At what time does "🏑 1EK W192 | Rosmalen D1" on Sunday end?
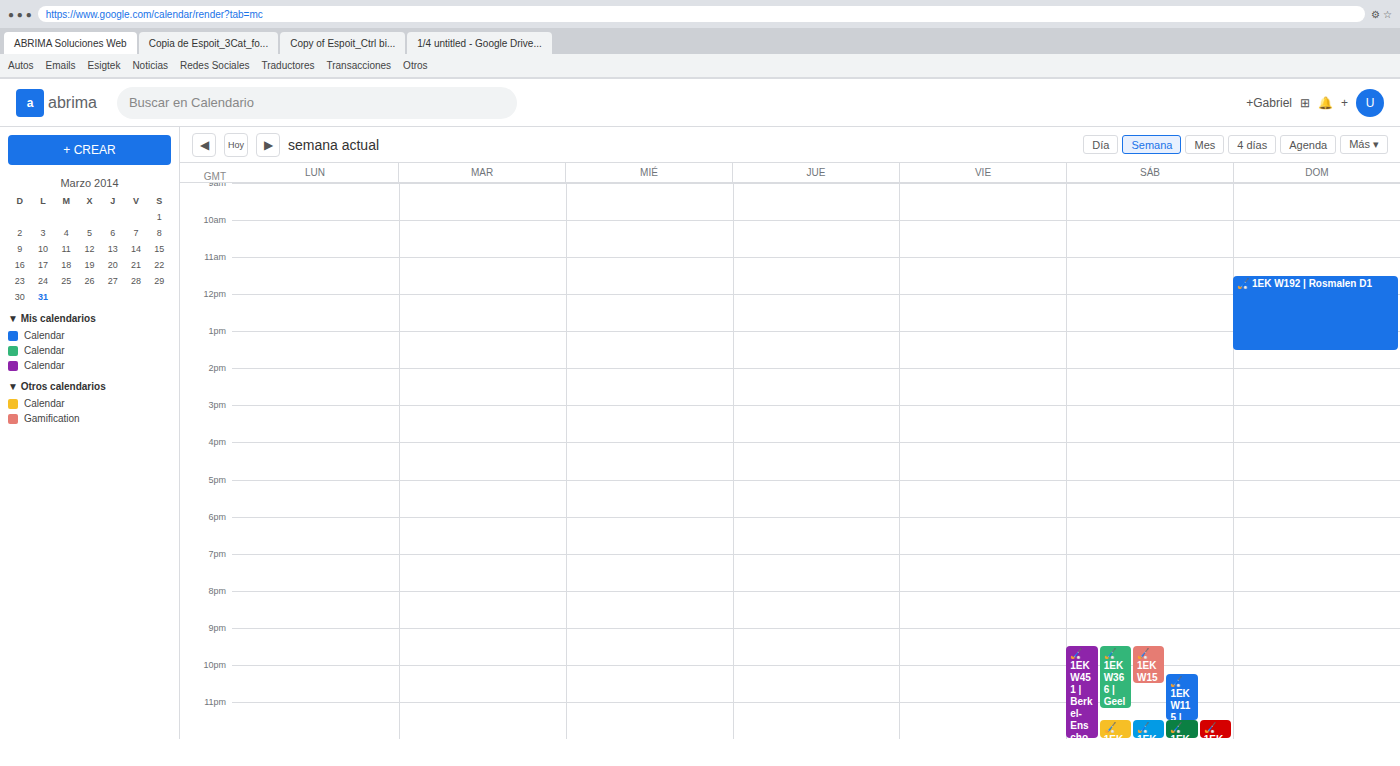
1:30 PM